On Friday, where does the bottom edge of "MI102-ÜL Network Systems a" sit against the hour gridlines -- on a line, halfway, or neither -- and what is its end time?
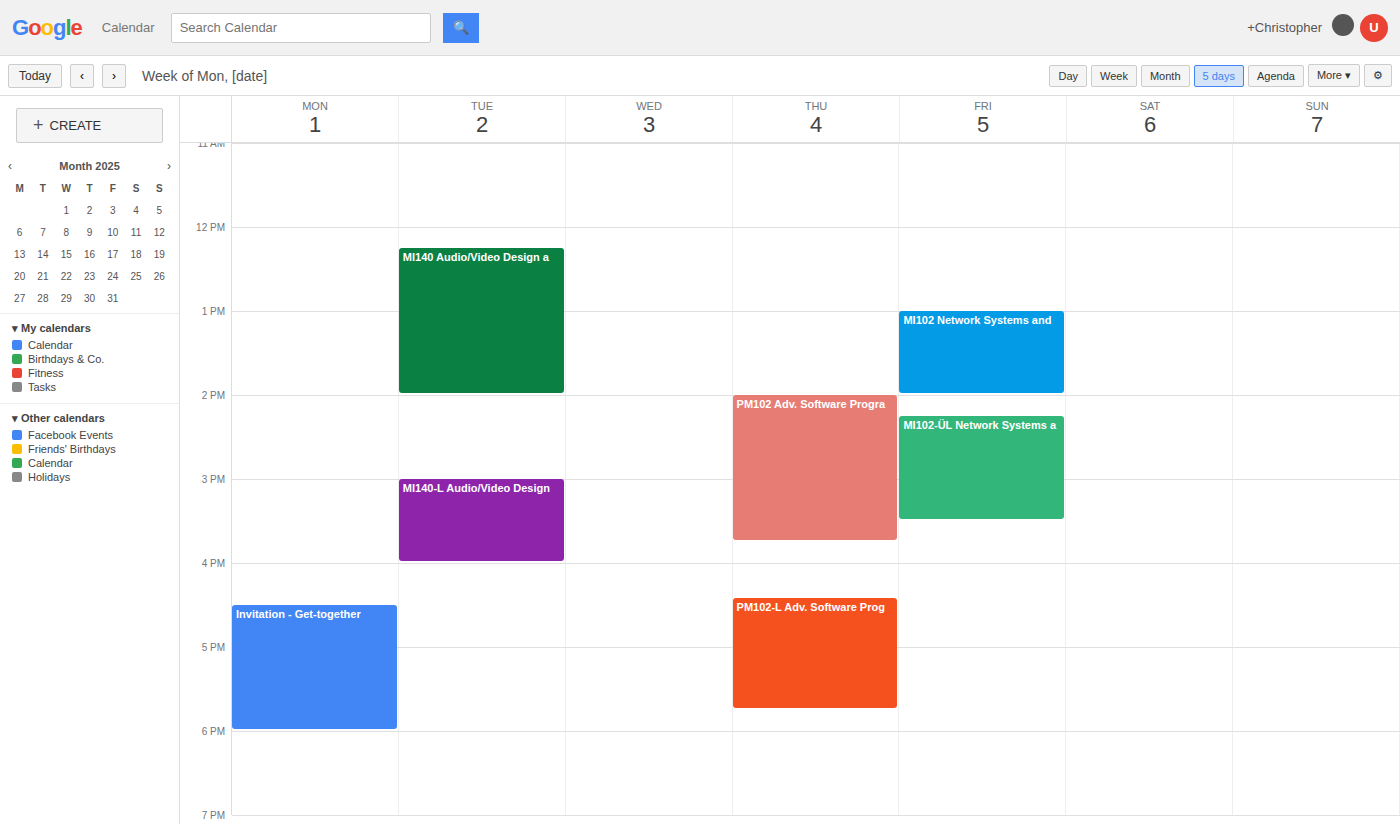
3:30 PM -- halfway between the 3 PM and 4 PM lines.